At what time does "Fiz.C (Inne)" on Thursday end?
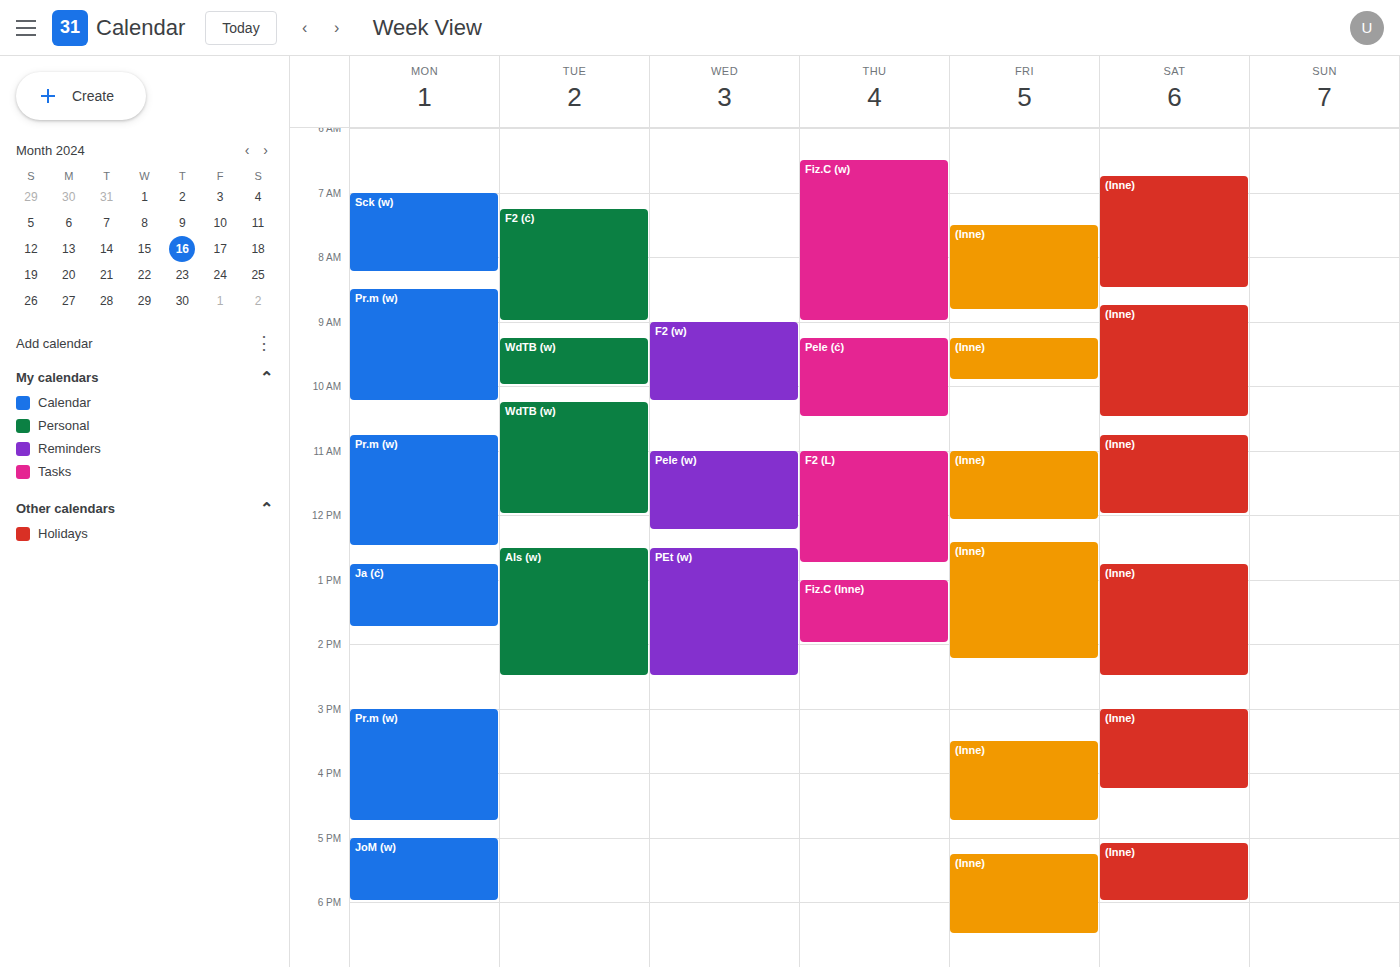
2:00 PM